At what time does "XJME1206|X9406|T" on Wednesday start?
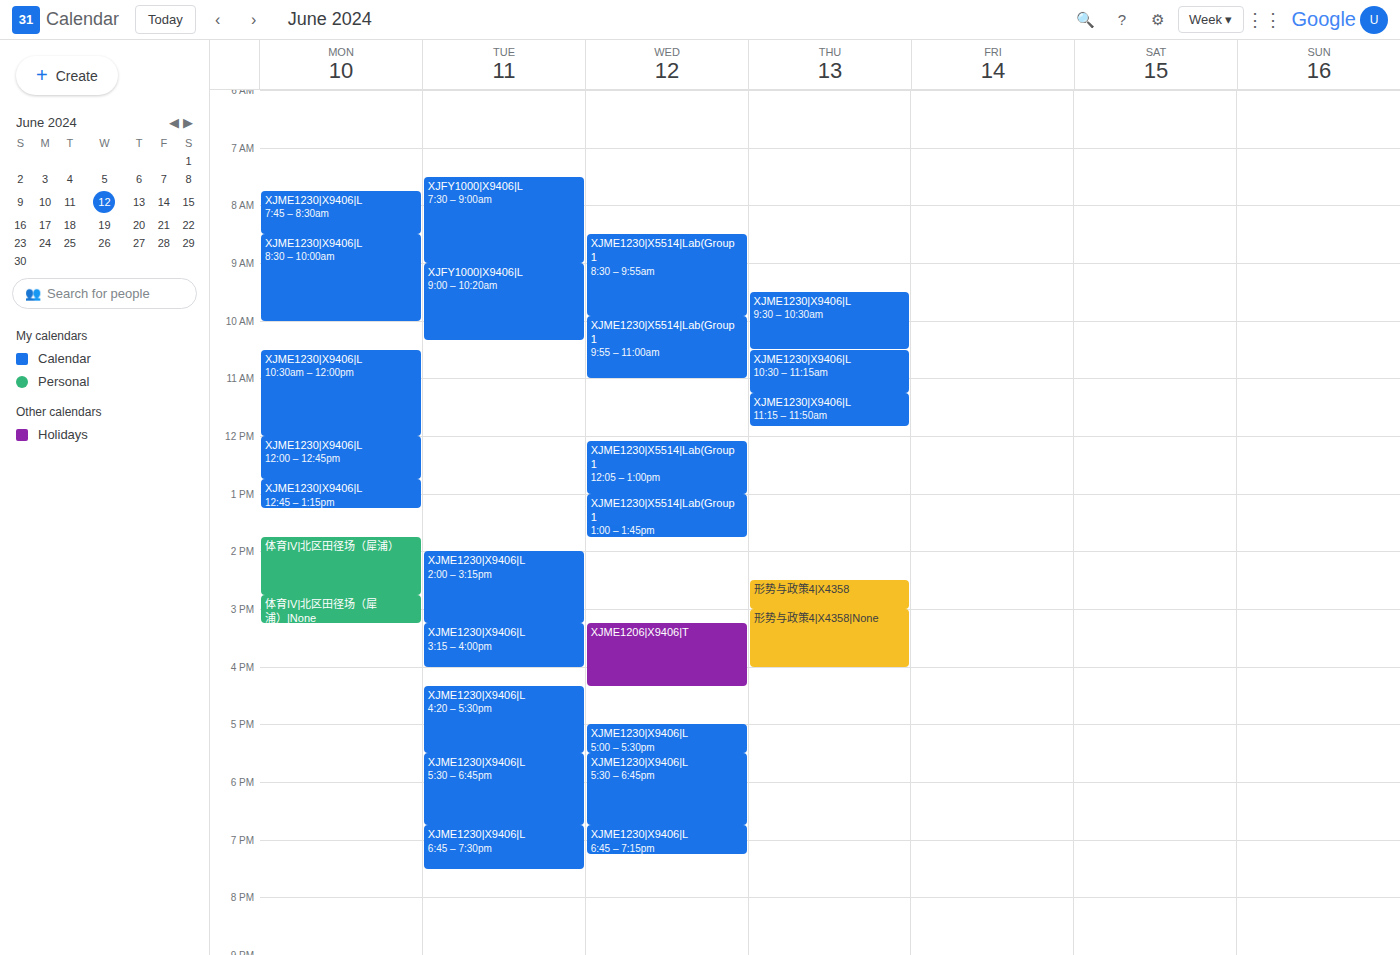
3:15 PM